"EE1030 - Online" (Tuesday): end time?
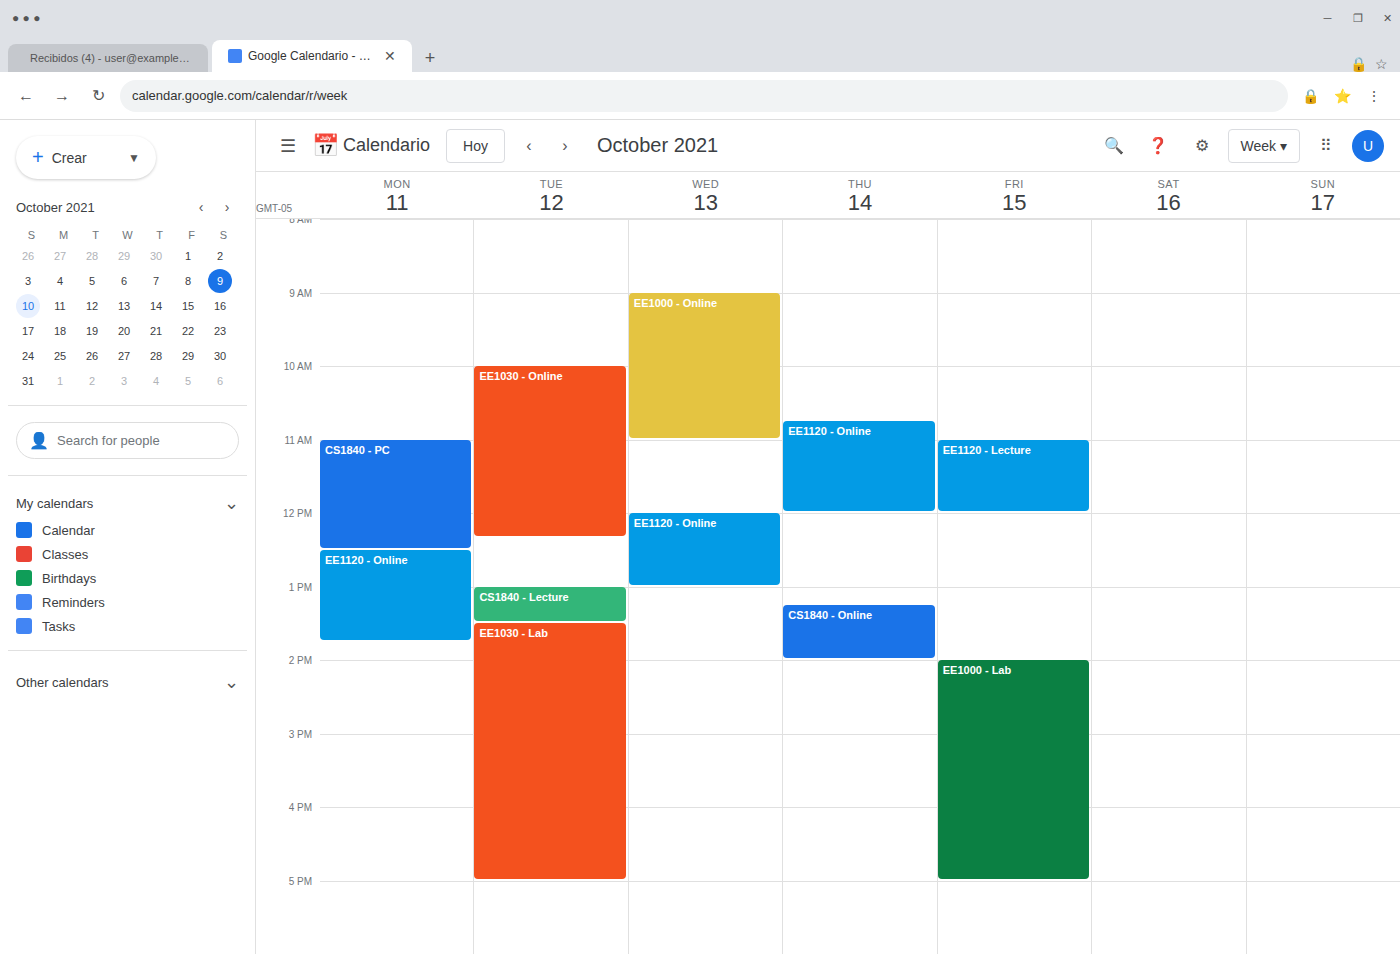
12:20 PM